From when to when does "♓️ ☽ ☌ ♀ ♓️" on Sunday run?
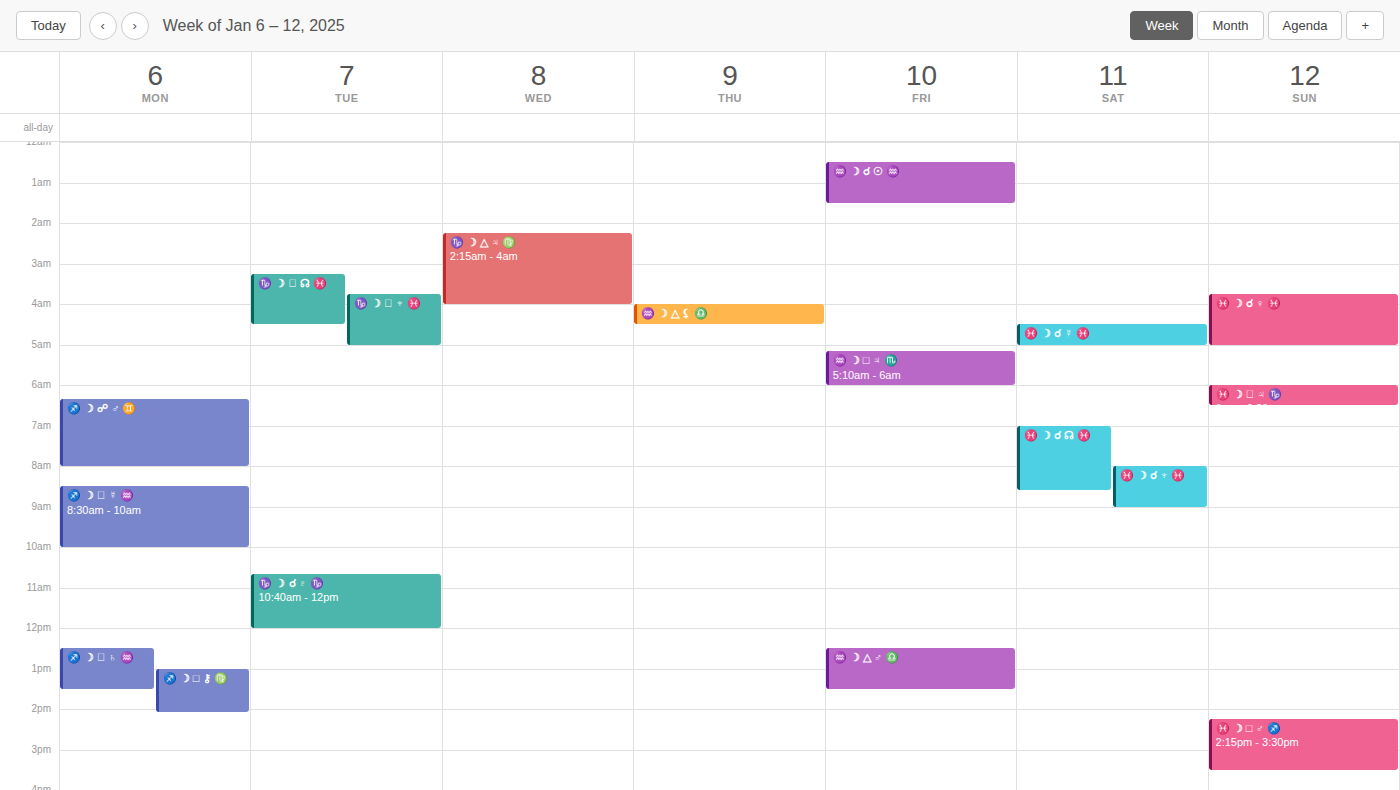
3:45 AM to 5:00 AM